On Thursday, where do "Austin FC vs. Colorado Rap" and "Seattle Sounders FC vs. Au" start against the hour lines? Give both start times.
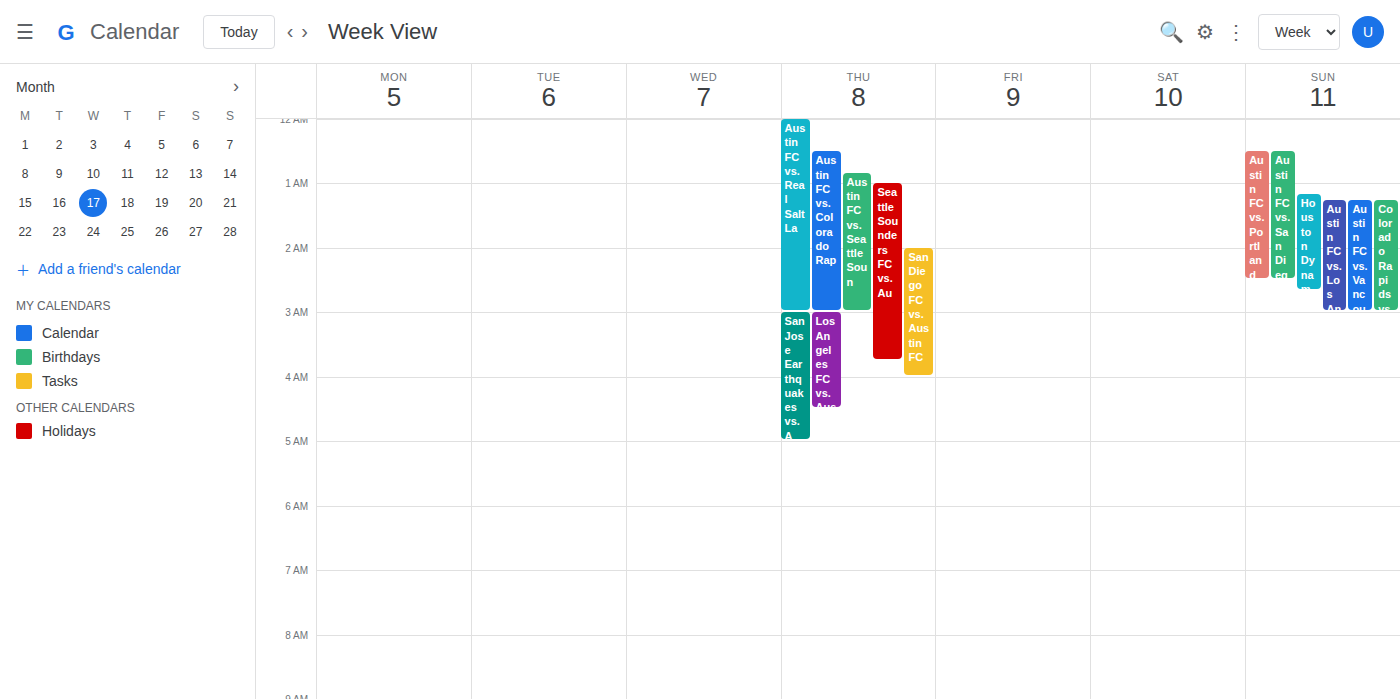
"Austin FC vs. Colorado Rap": 12:30 AM, halfway between the 12 AM and 1 AM lines. "Seattle Sounders FC vs. Au": 1:00 AM, exactly on the 1 AM line.